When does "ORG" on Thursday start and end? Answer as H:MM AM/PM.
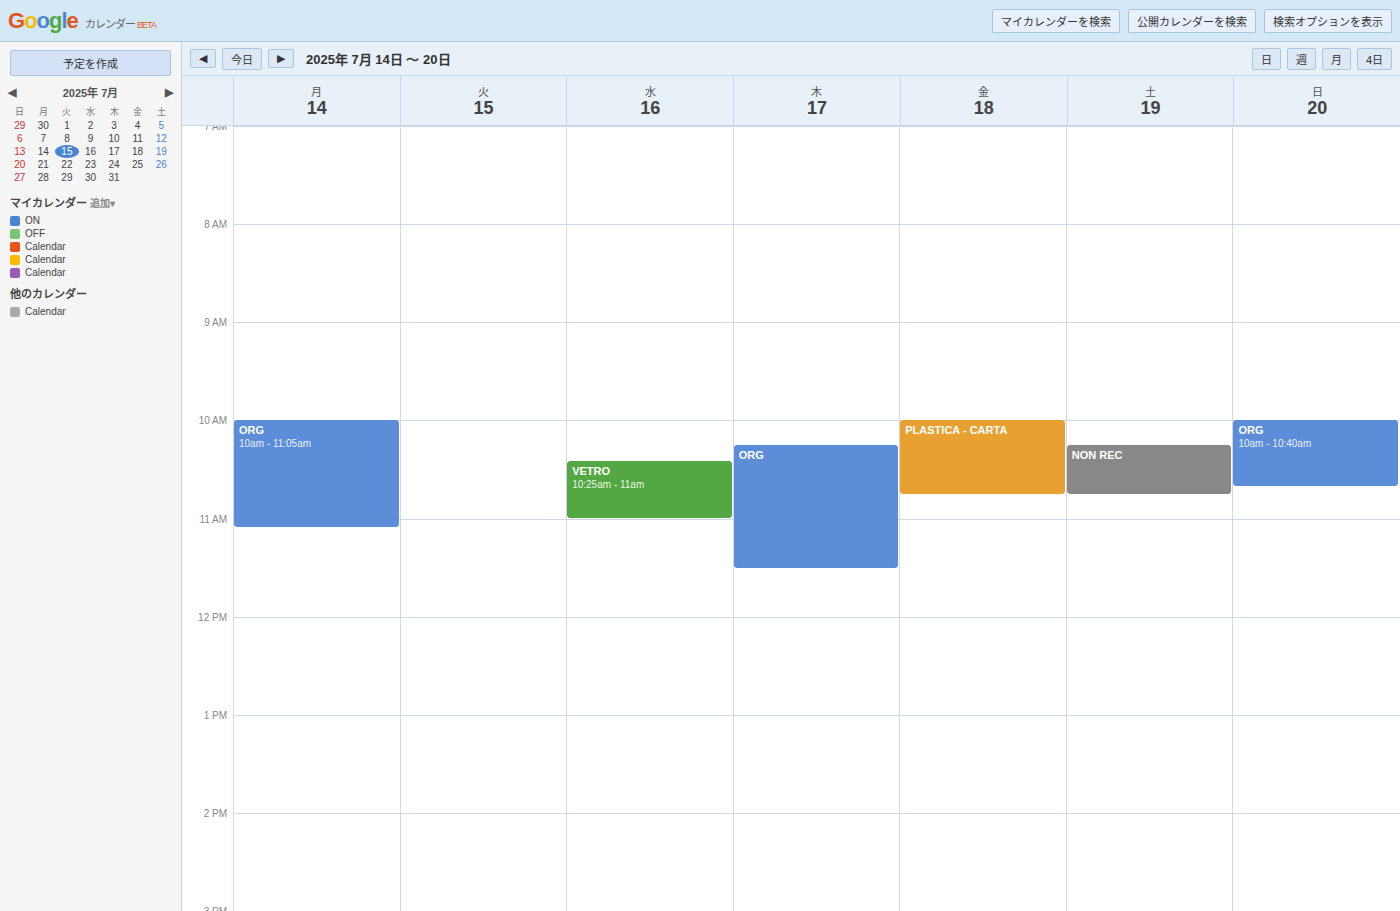
10:15 AM to 11:30 AM